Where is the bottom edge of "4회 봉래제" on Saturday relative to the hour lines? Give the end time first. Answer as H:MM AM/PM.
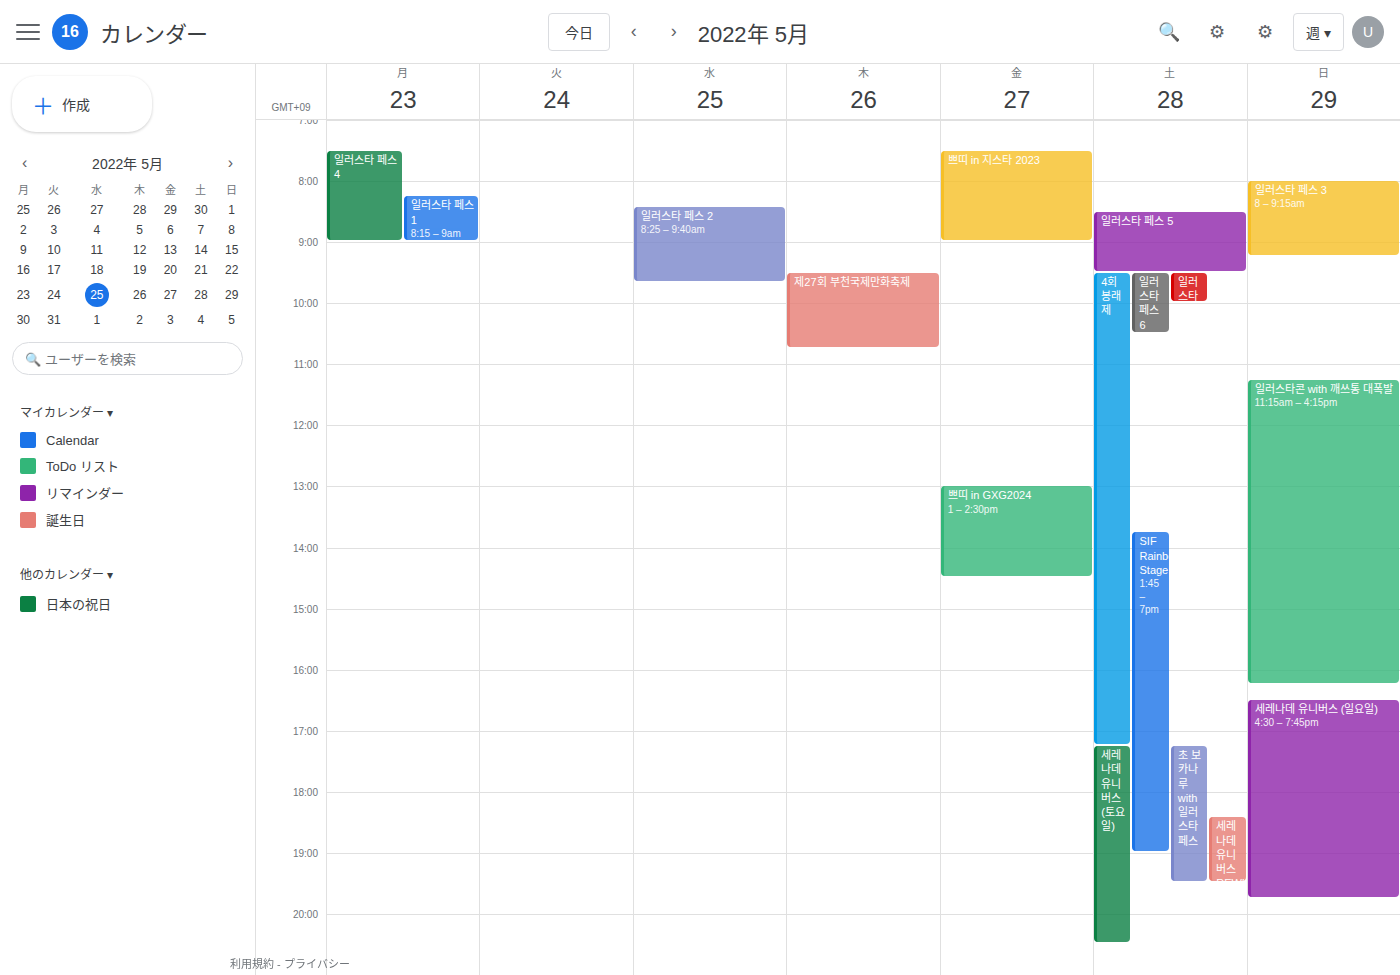
5:15 PM -- neither: a quarter of the way from the 5 PM line to the 6 PM line.